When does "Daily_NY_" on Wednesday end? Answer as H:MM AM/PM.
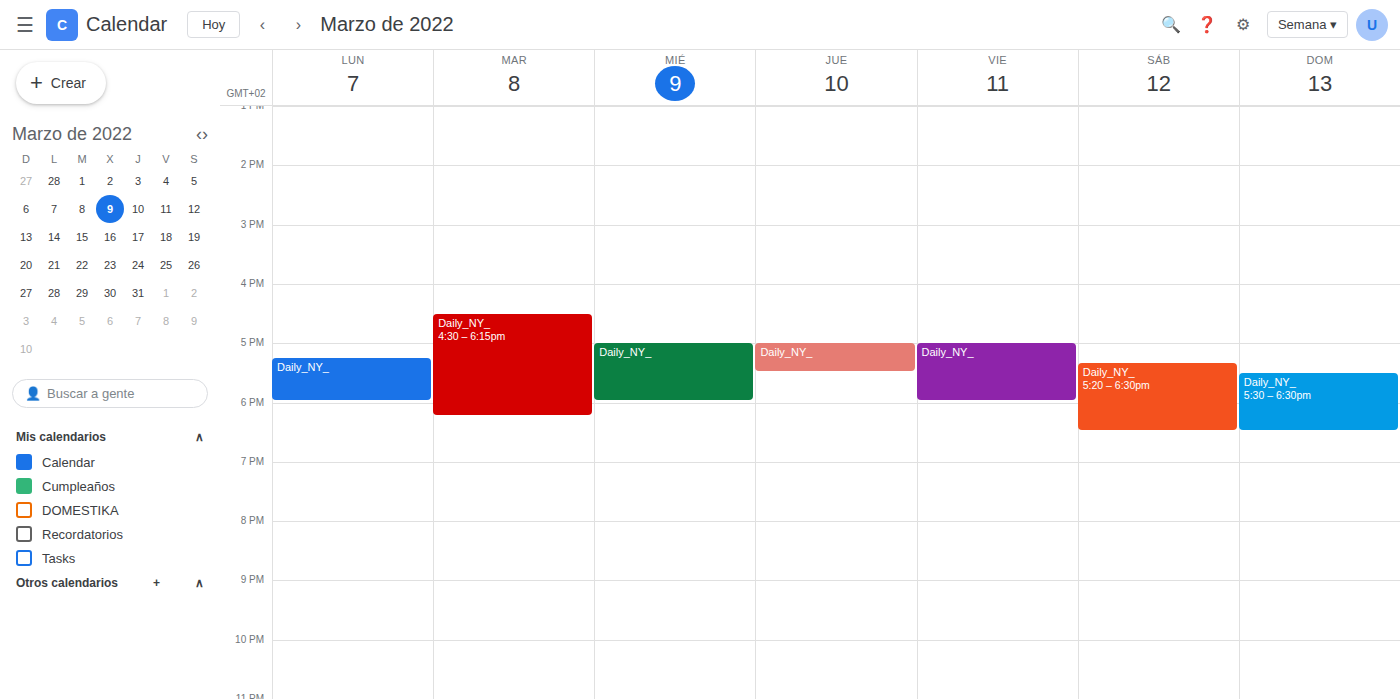
6:00 PM